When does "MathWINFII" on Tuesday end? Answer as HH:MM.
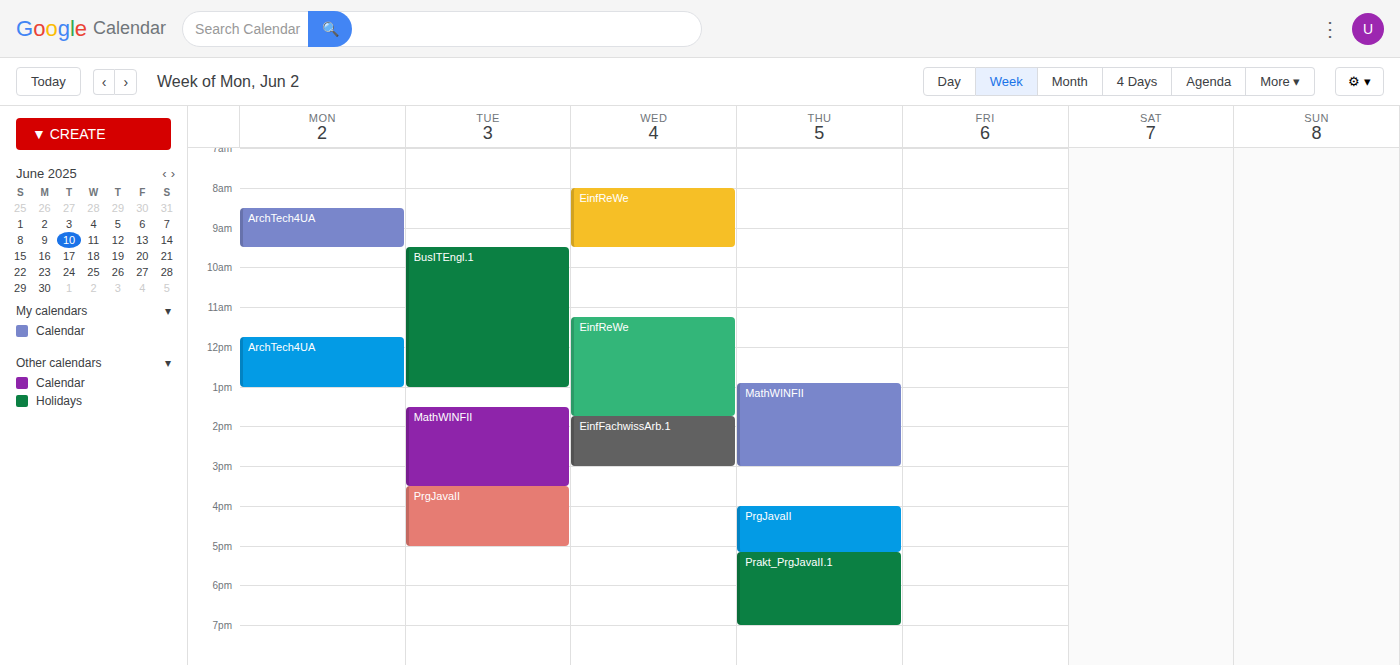
15:30